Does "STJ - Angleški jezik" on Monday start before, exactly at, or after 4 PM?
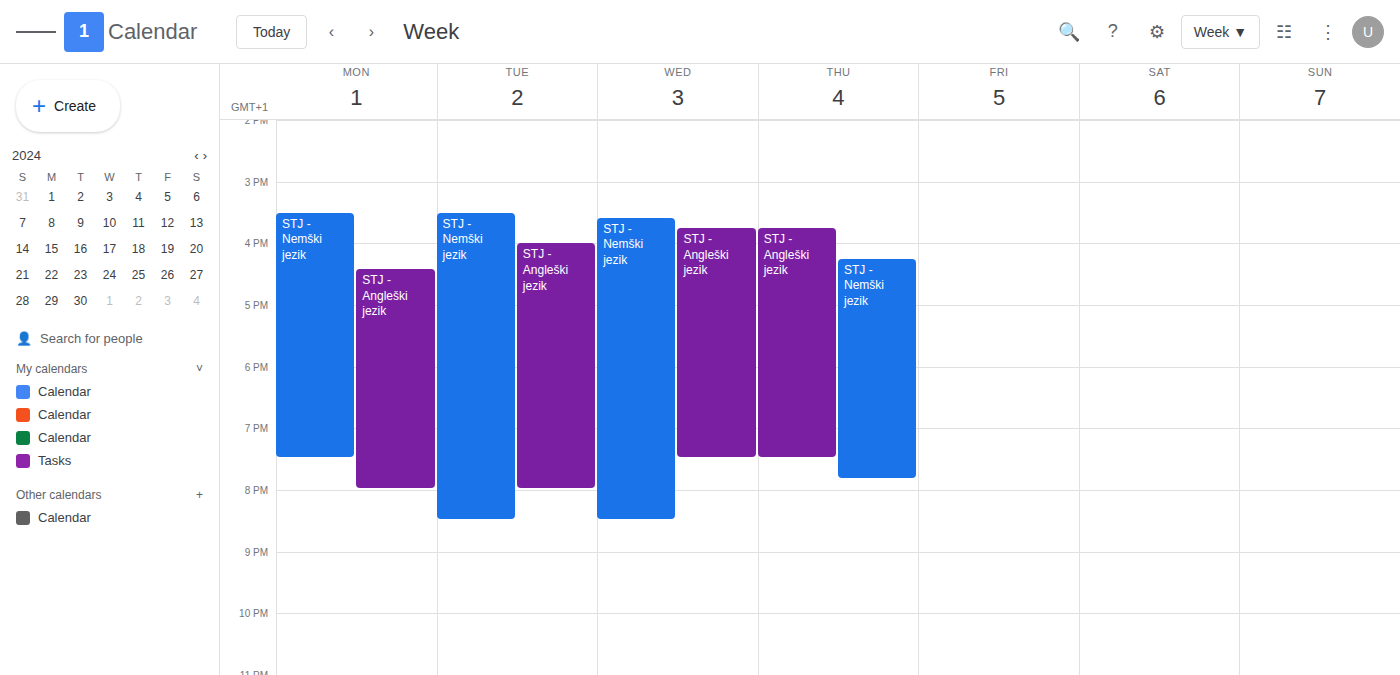
4:25 PM -- after 4 PM, 25 minutes below the 4 PM line.